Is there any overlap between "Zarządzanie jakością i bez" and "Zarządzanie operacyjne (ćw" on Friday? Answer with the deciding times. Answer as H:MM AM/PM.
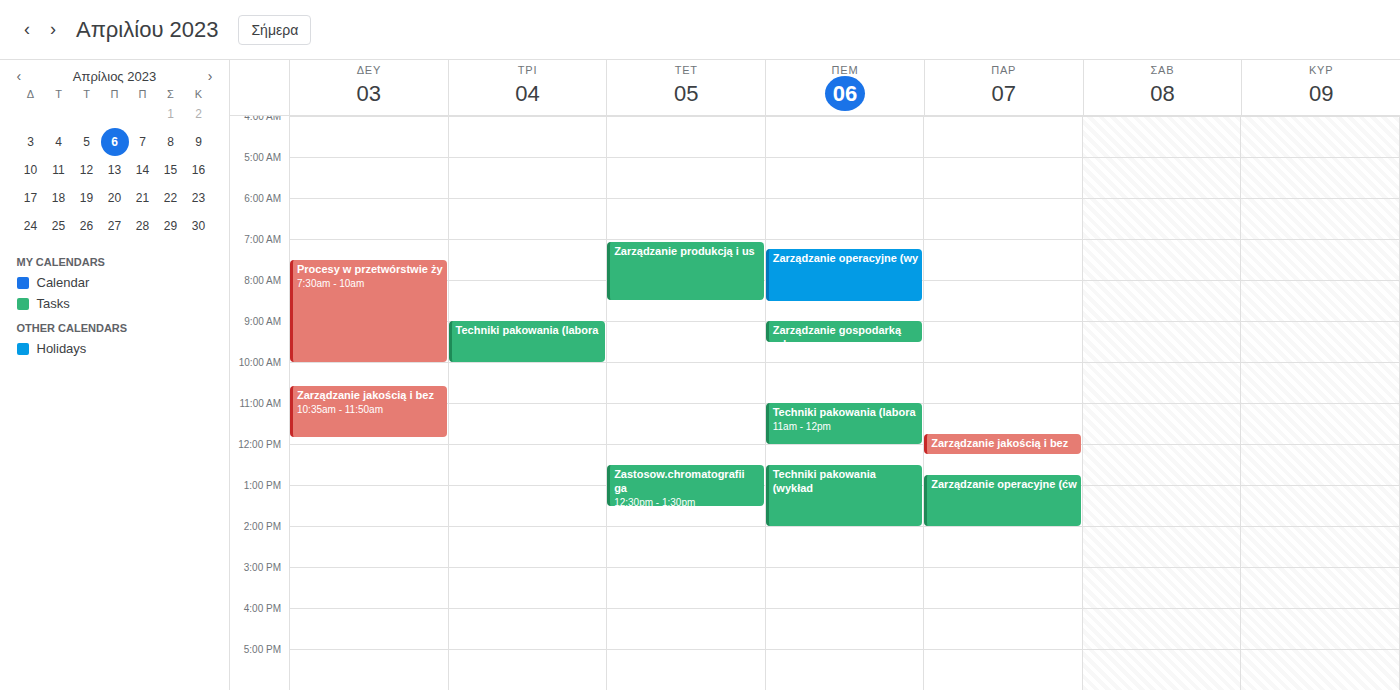
"Zarządzanie jakością i bez" ends at 12:15 PM and "Zarządzanie operacyjne (ćw" starts at 12:45 PM -- no overlap.